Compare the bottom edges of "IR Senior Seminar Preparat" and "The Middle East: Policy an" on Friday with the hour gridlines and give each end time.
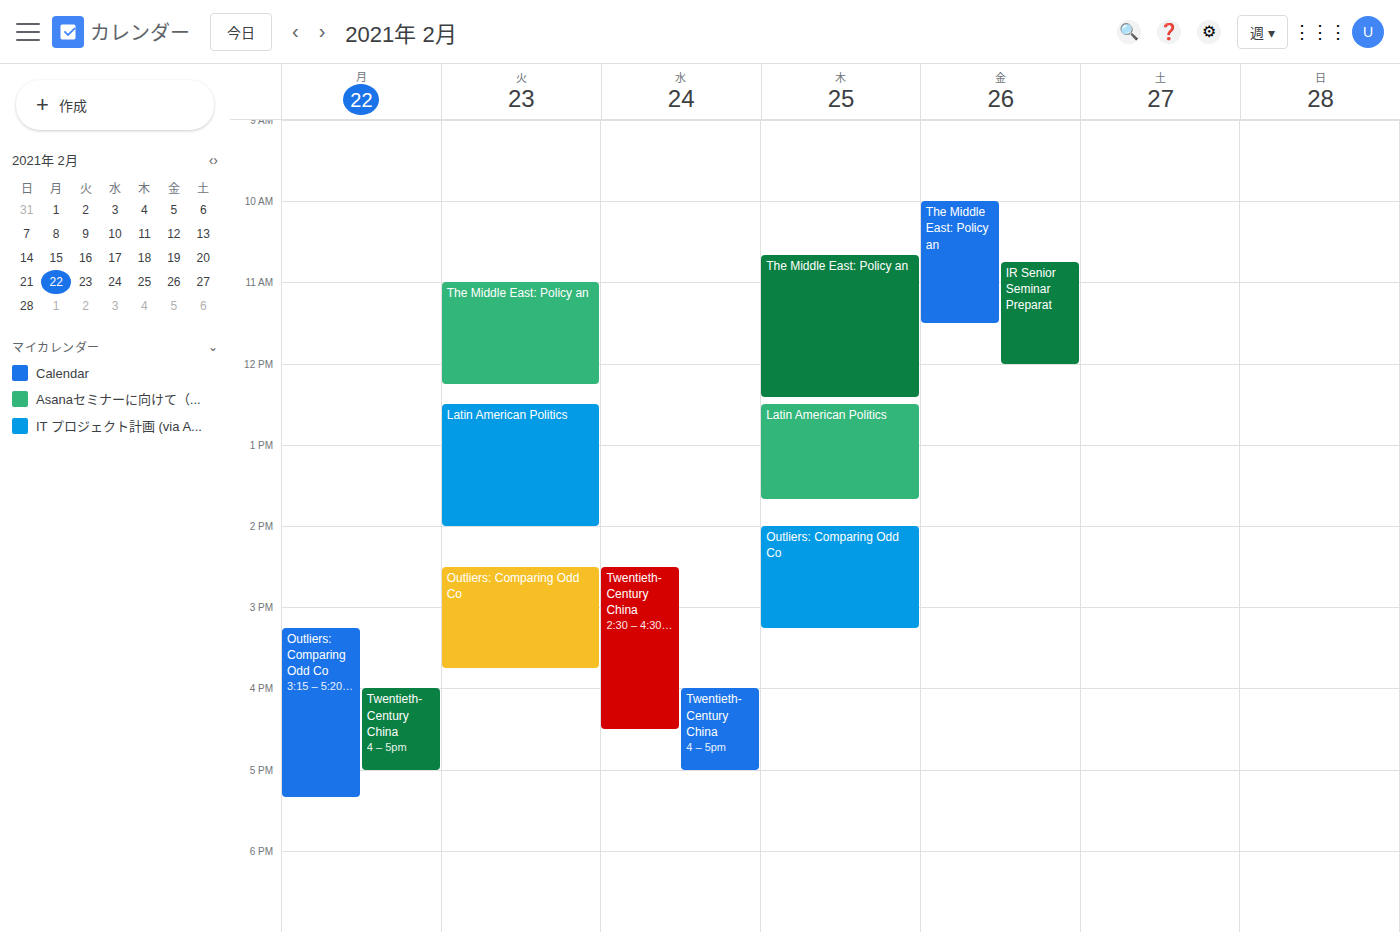
"IR Senior Seminar Preparat": 12:00 PM, exactly on the 12 PM line. "The Middle East: Policy an": 11:30 AM, halfway between the 11 AM and 12 PM lines.